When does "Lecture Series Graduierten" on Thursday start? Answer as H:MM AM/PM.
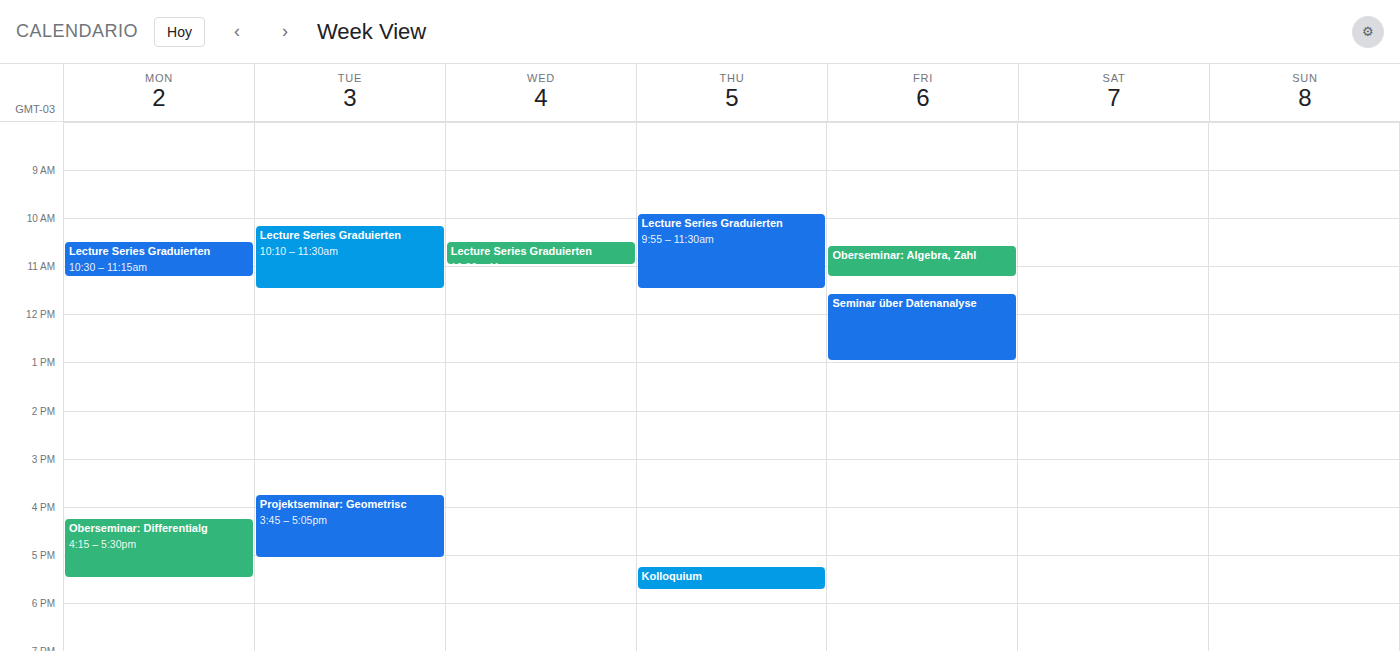
9:55 AM